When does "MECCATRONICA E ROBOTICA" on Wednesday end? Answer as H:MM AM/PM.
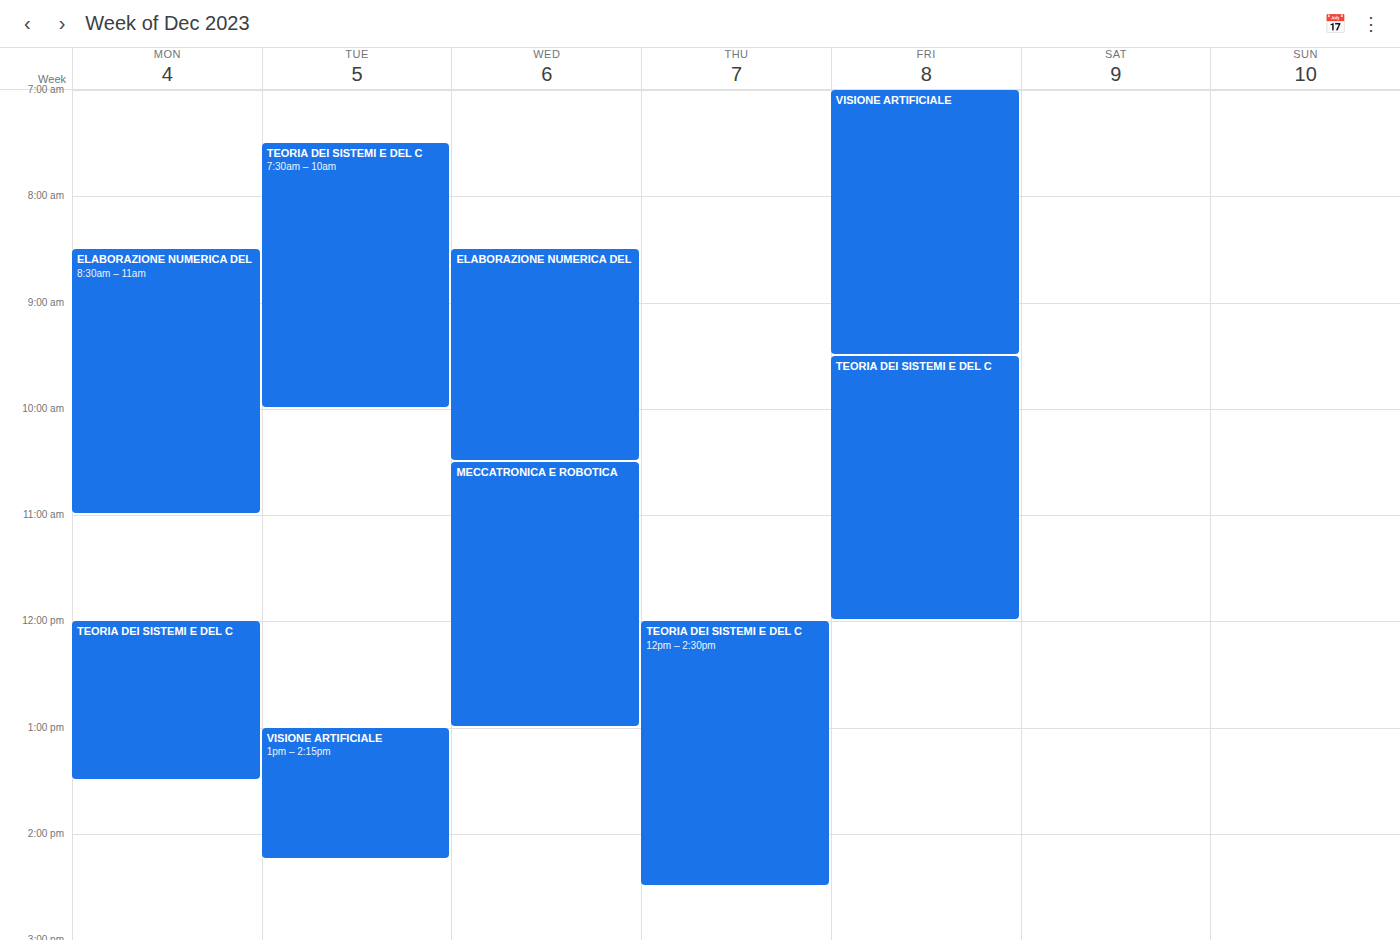
1:00 PM